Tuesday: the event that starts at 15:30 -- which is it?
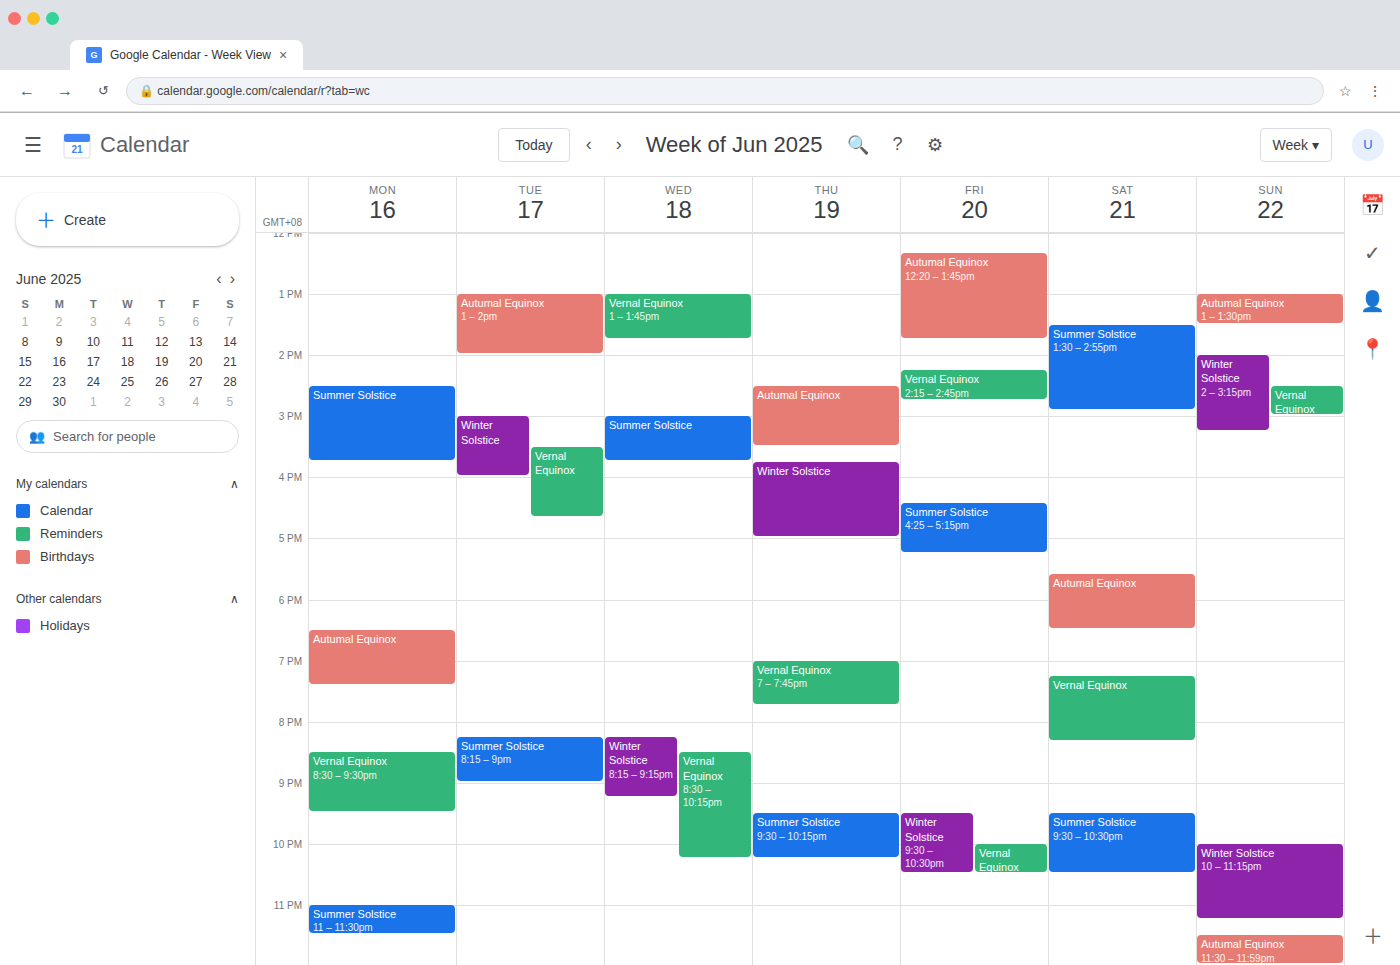
"Vernal Equinox"